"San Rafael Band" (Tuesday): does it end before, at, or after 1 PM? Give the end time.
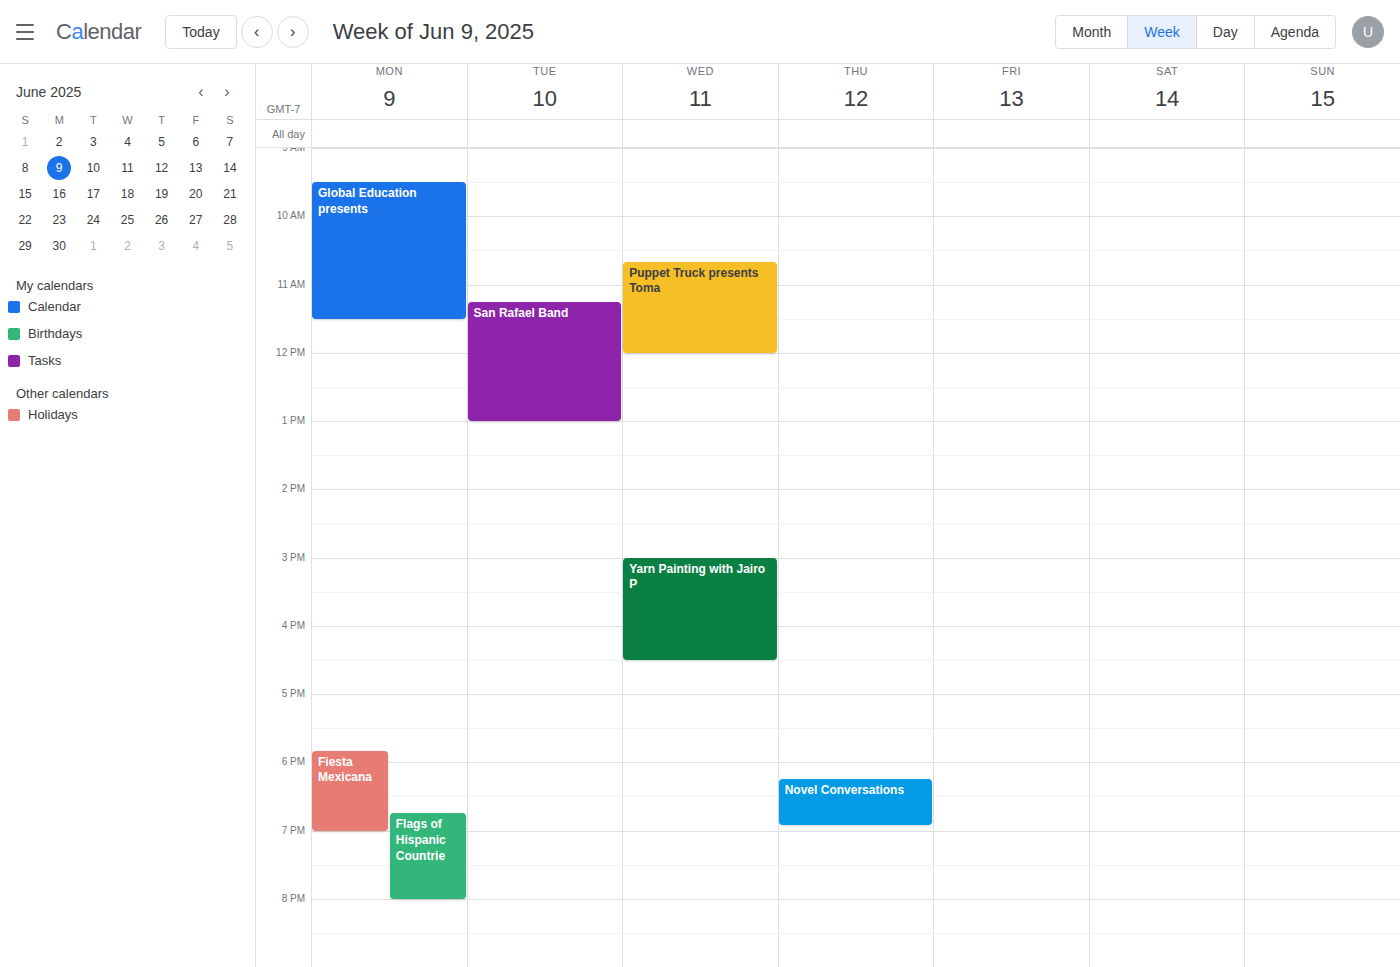
1:00 PM -- exactly at 1 PM, on the 1 PM line.